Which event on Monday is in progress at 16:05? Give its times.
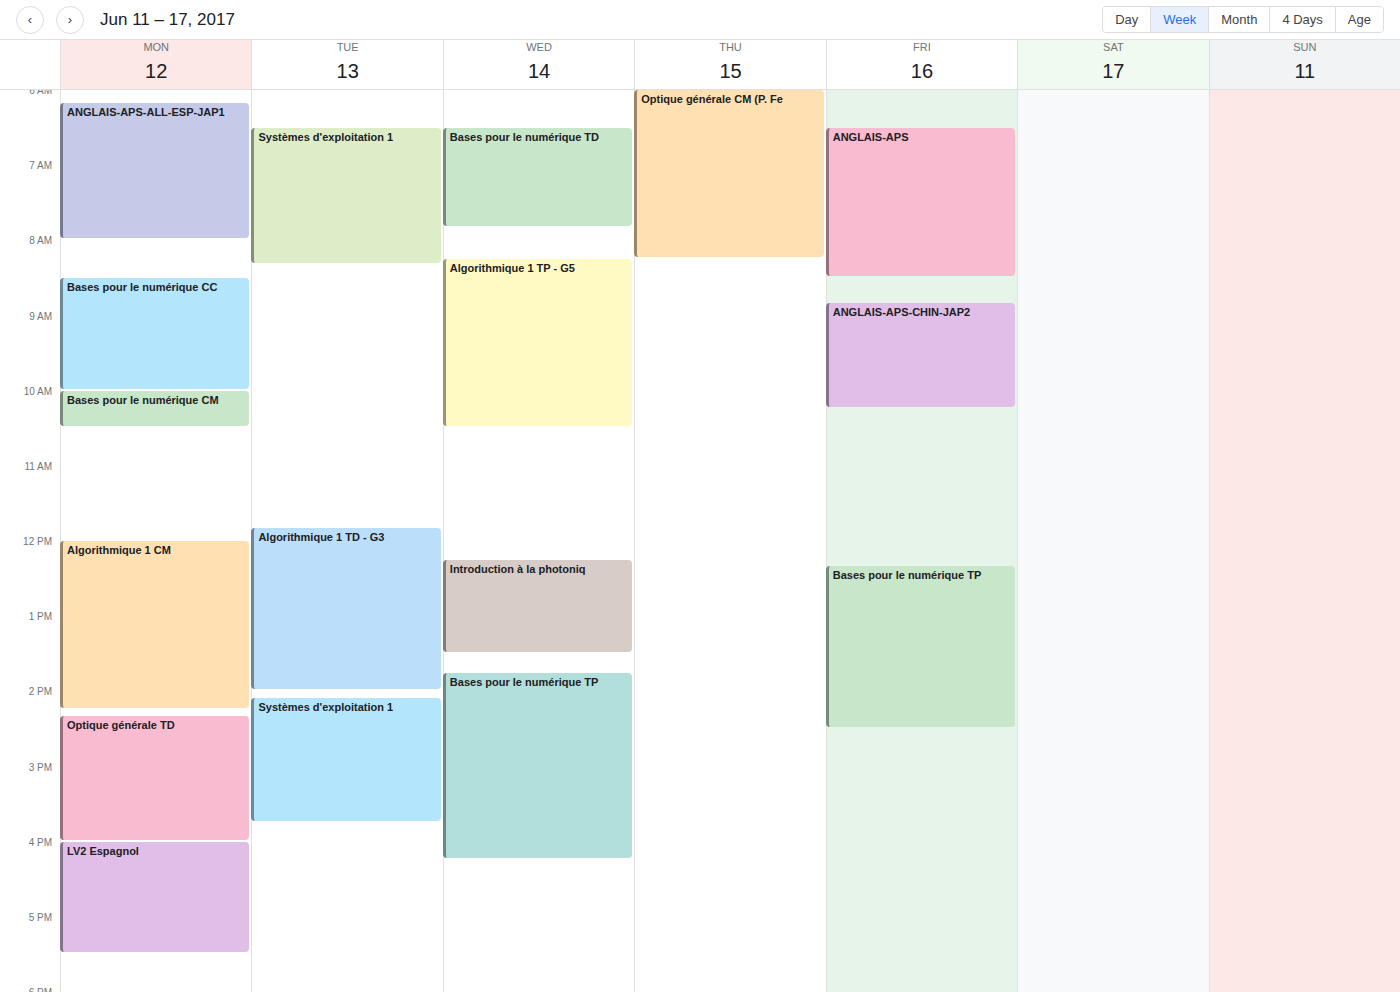
"LV2 Espagnol", 16:00 to 17:30